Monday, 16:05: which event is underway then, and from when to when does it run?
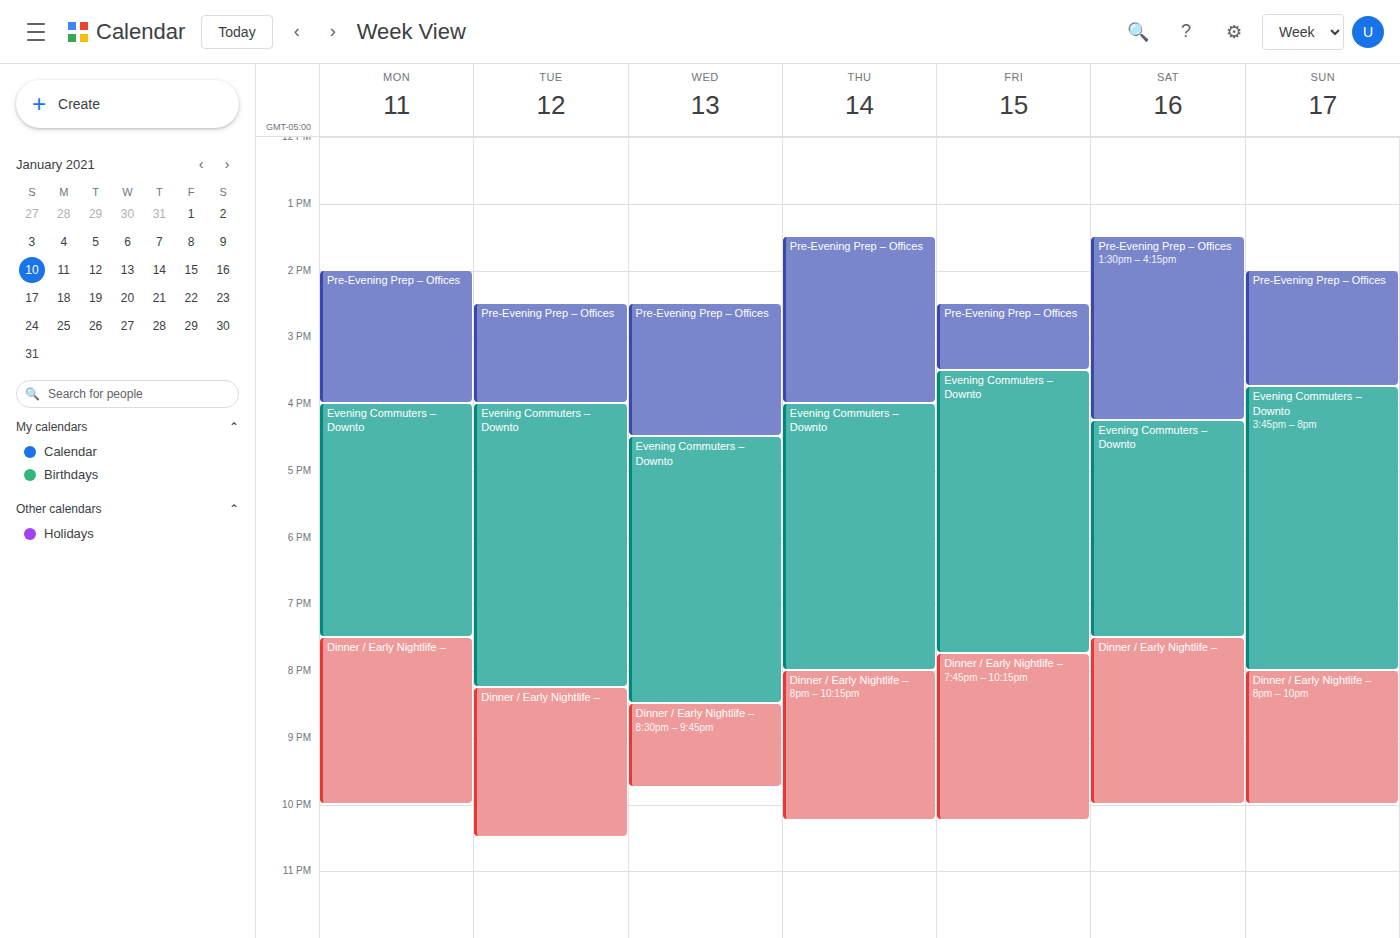
"Evening Commuters – Downto", 16:00 to 19:30